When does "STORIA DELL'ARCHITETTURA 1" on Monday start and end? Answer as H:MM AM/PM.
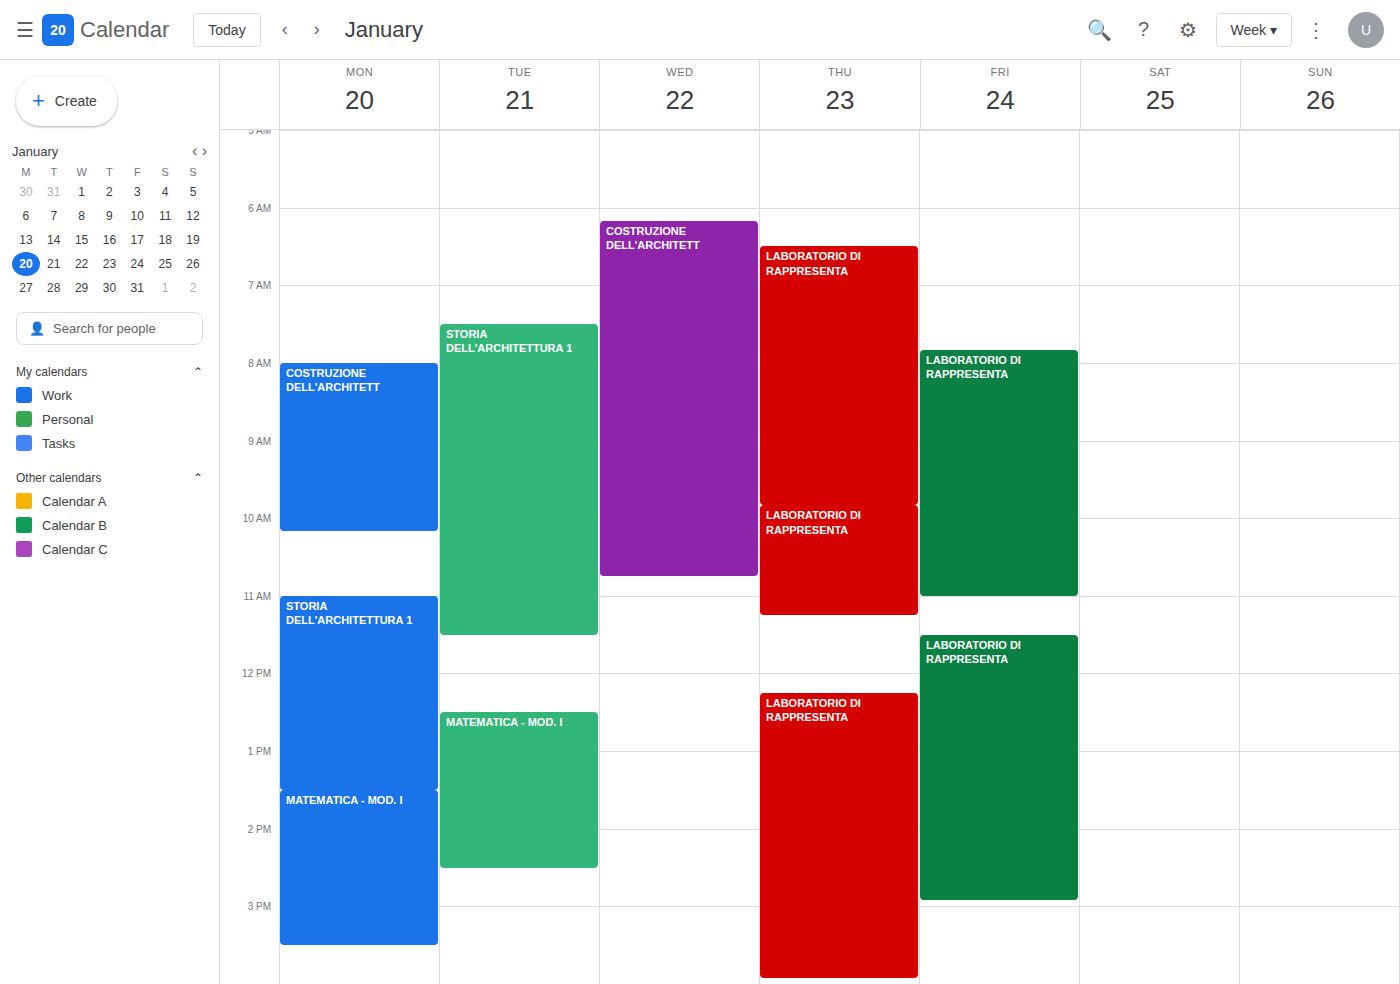
11:00 AM to 1:30 PM